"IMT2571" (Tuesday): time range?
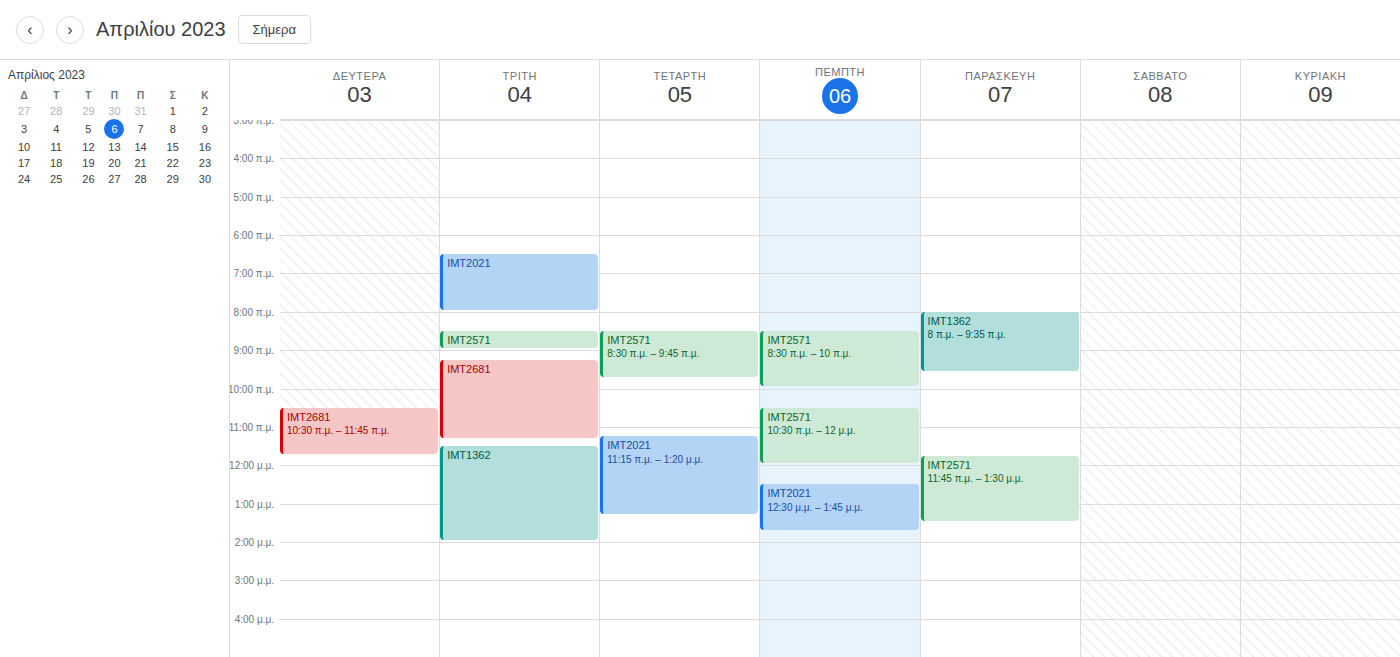
8:30 AM to 9:00 AM